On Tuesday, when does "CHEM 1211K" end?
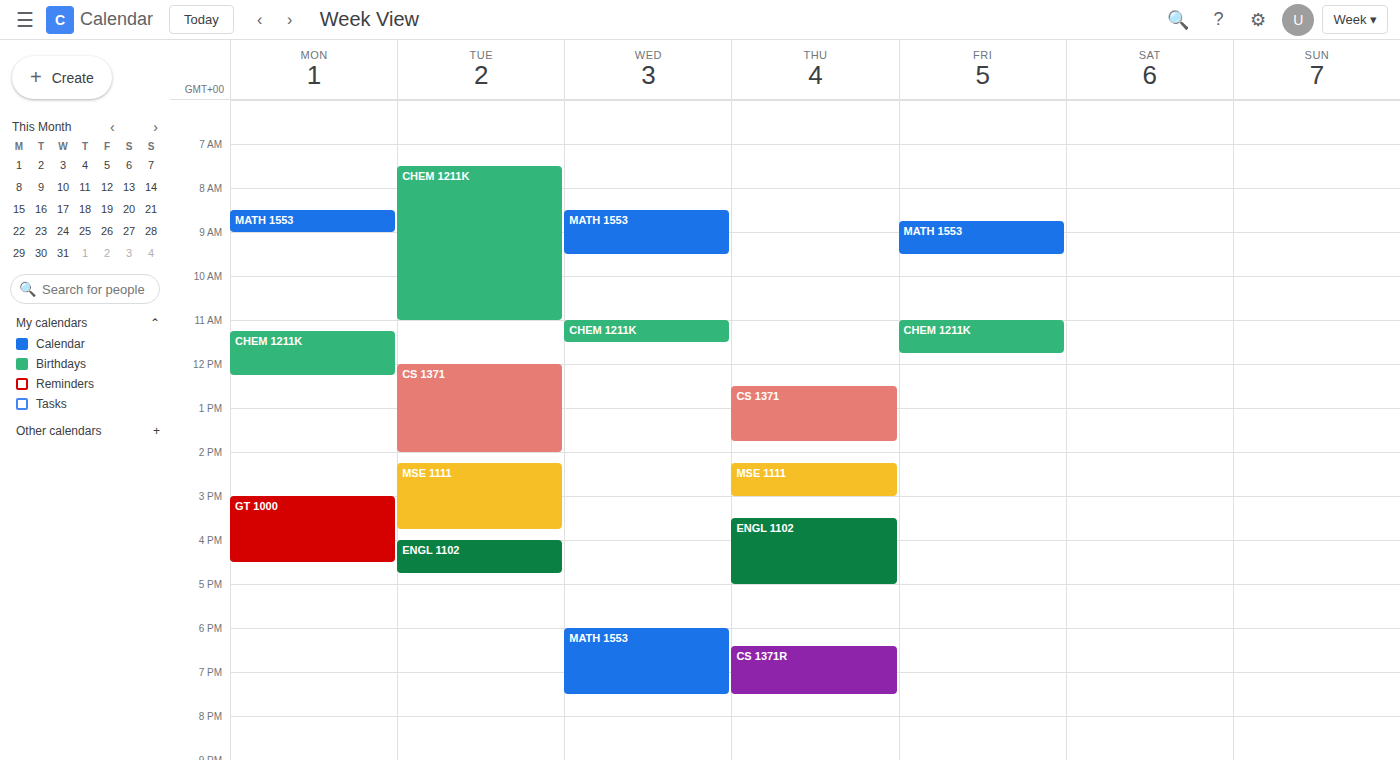
11:00 AM